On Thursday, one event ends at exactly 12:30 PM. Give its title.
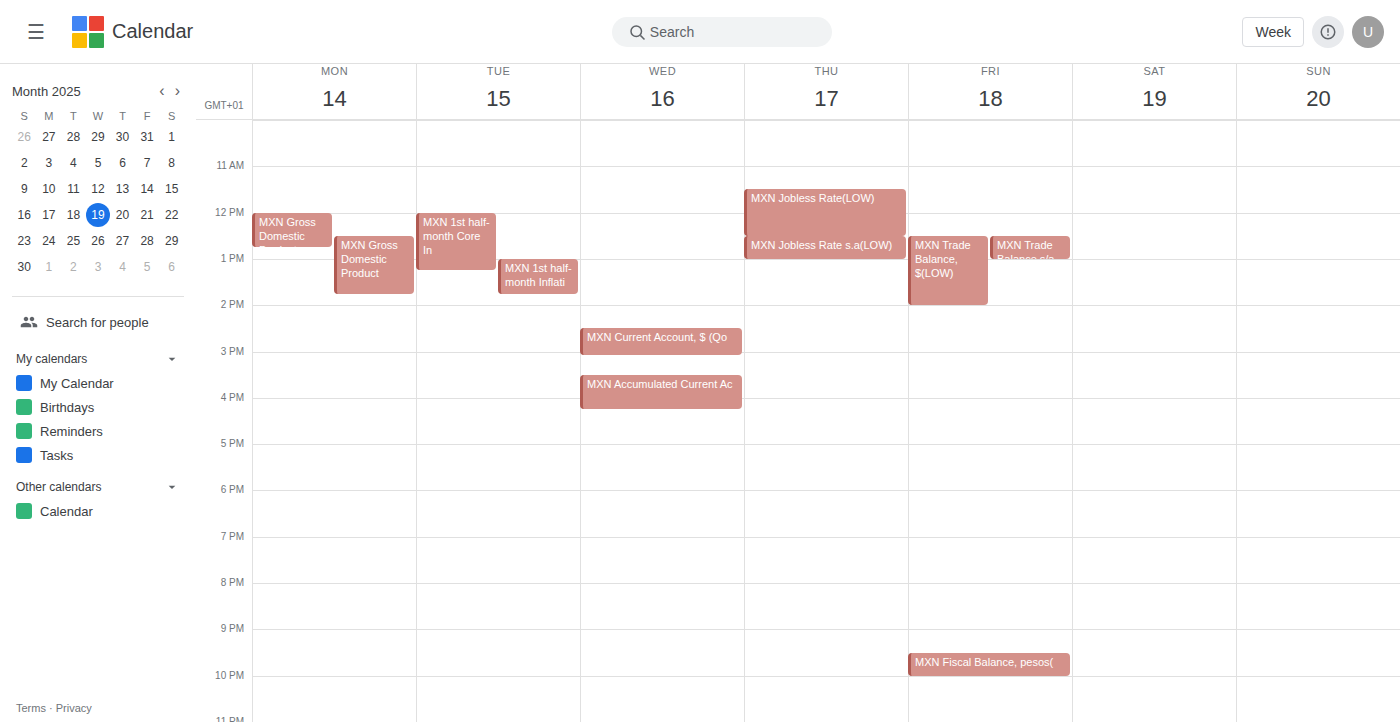
"MXN Jobless Rate(LOW)"